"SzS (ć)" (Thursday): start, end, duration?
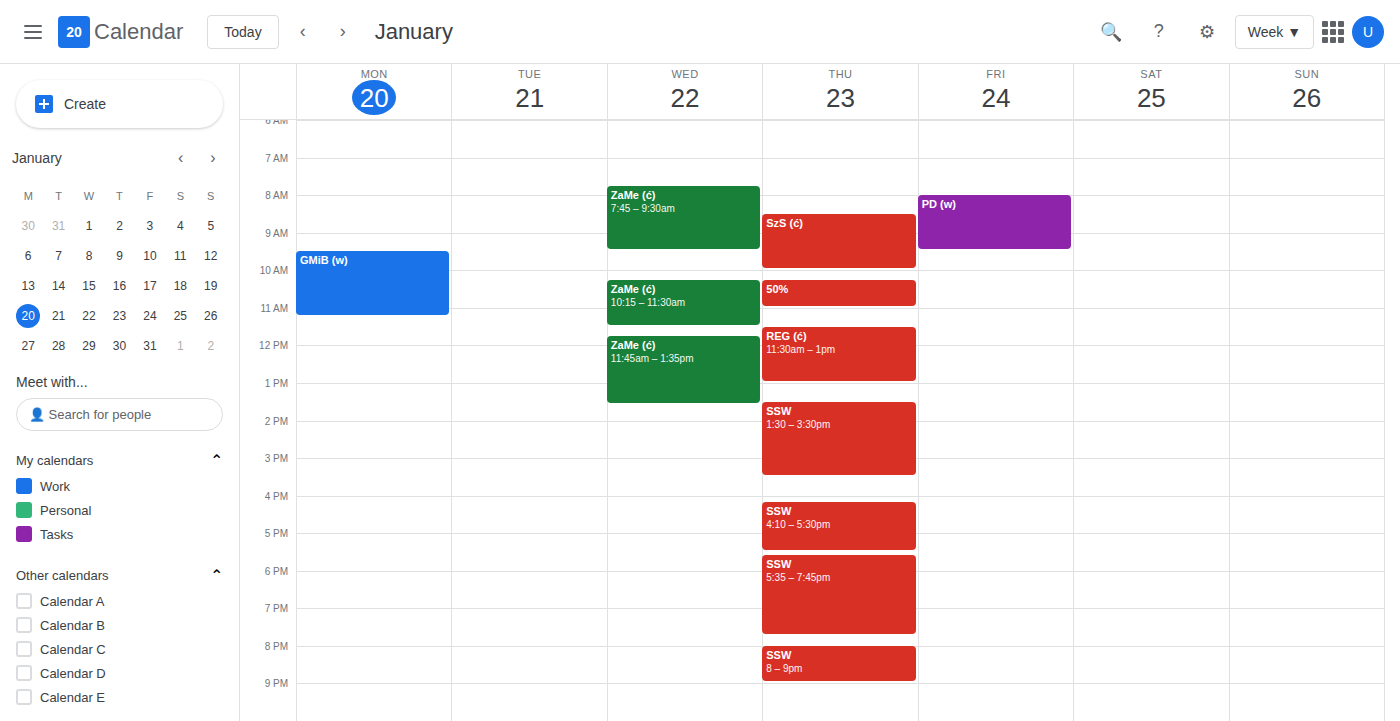
8:30 AM to 10:00 AM, 1 hour 30 minutes